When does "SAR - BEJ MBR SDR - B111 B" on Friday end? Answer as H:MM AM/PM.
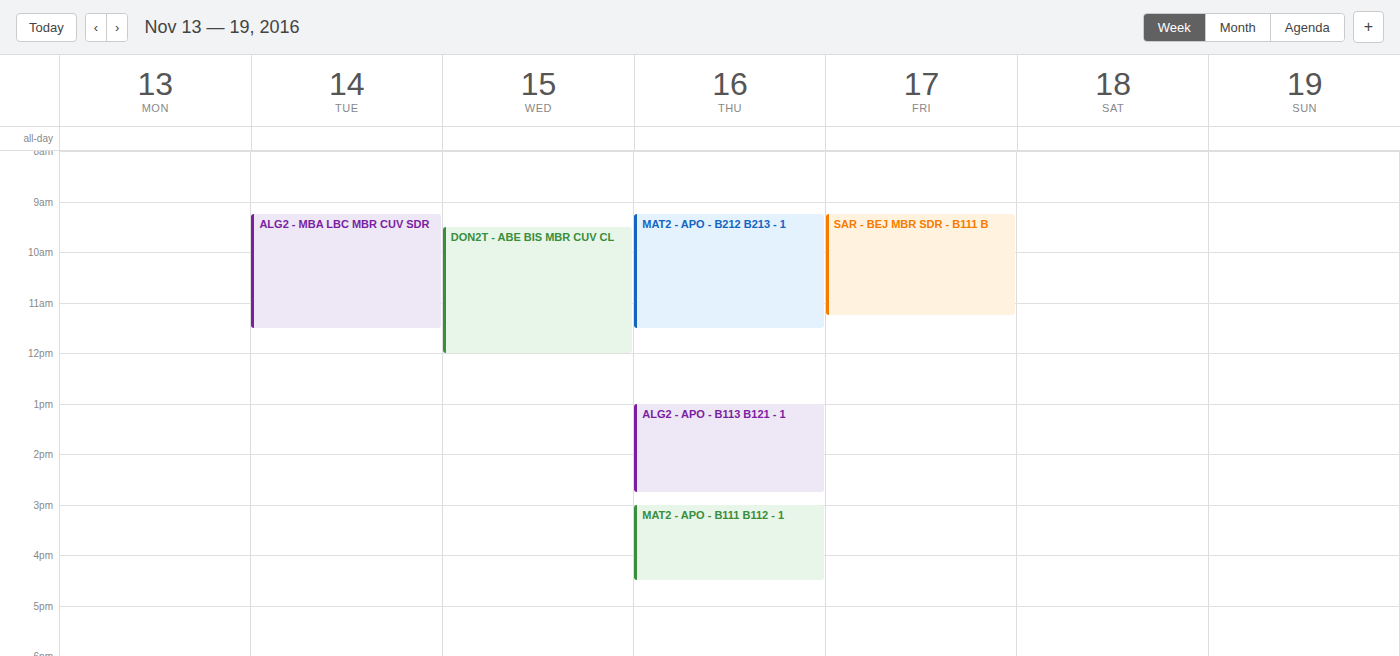
11:15 AM